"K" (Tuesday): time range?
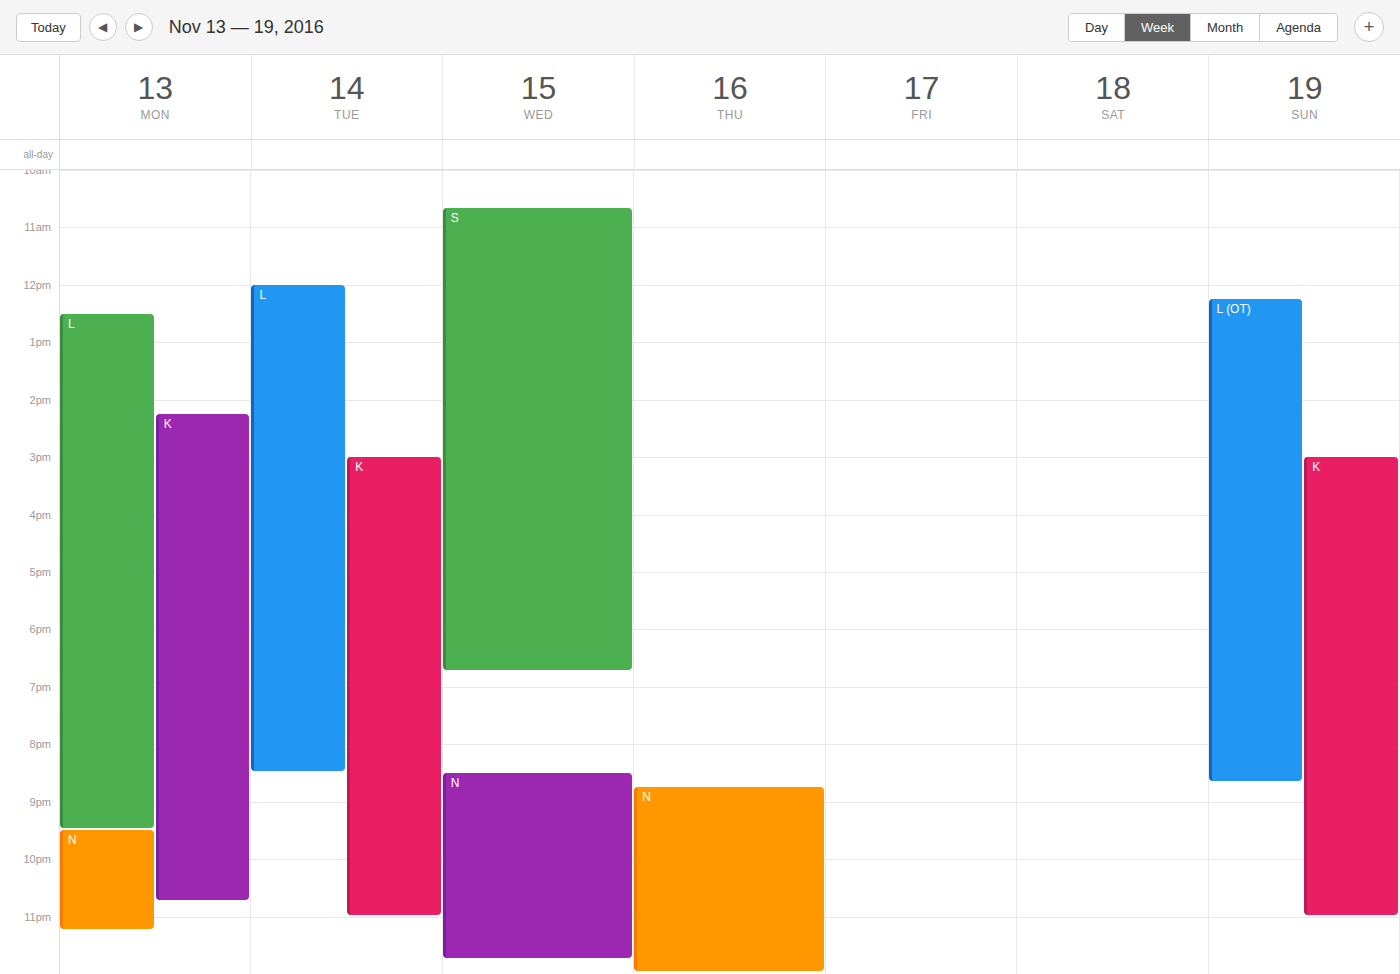
3:00 PM to 11:00 PM